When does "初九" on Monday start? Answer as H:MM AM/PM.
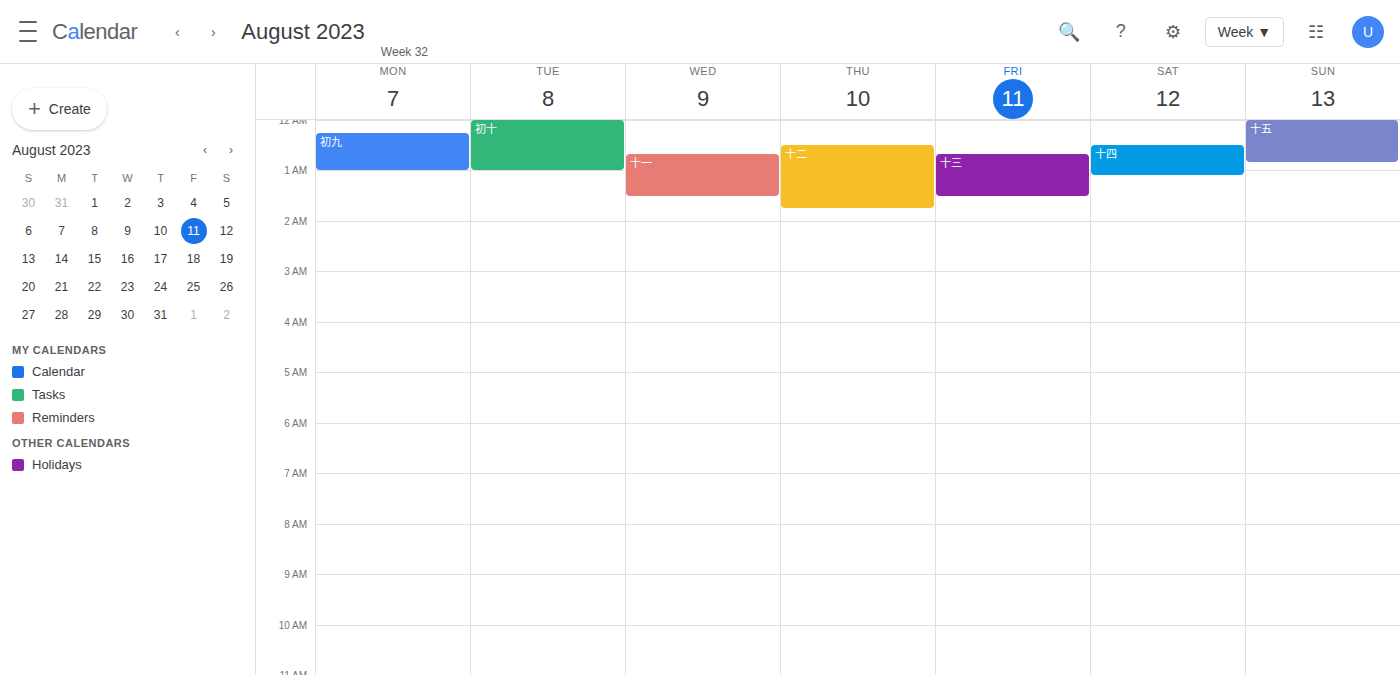
12:15 AM